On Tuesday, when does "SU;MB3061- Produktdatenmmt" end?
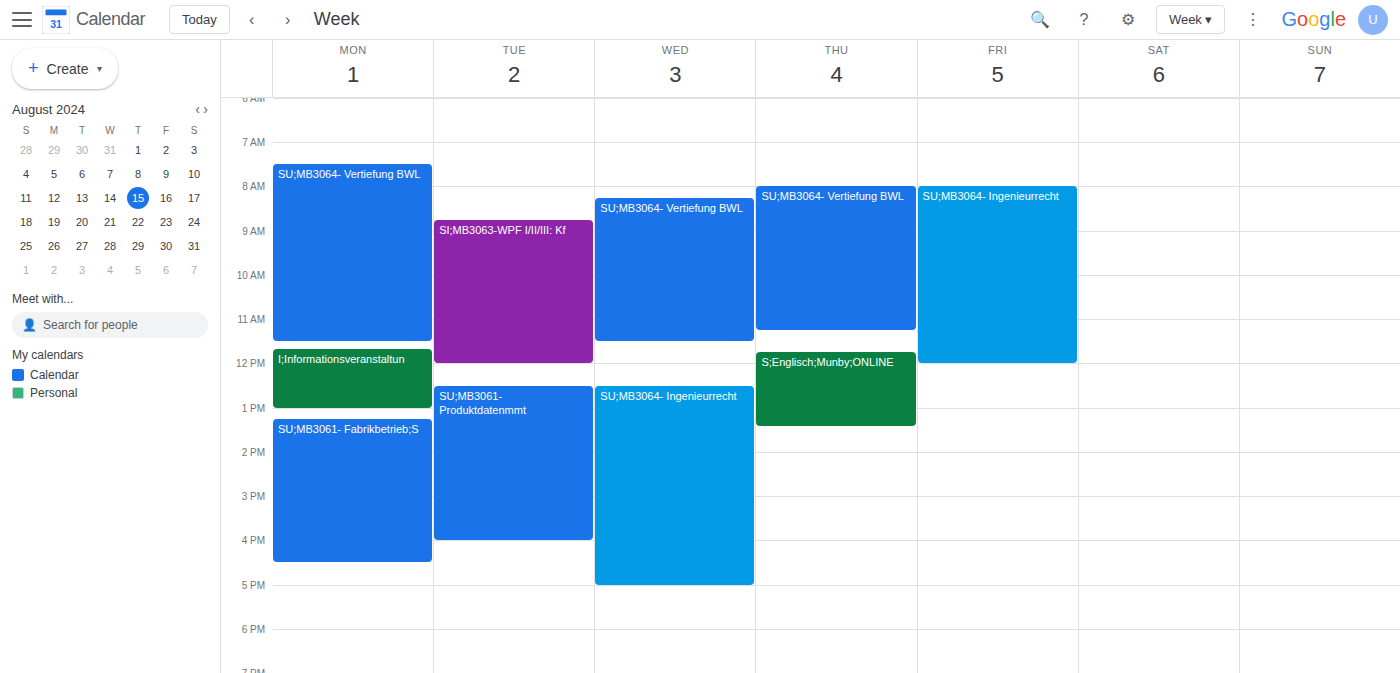
4:00 PM